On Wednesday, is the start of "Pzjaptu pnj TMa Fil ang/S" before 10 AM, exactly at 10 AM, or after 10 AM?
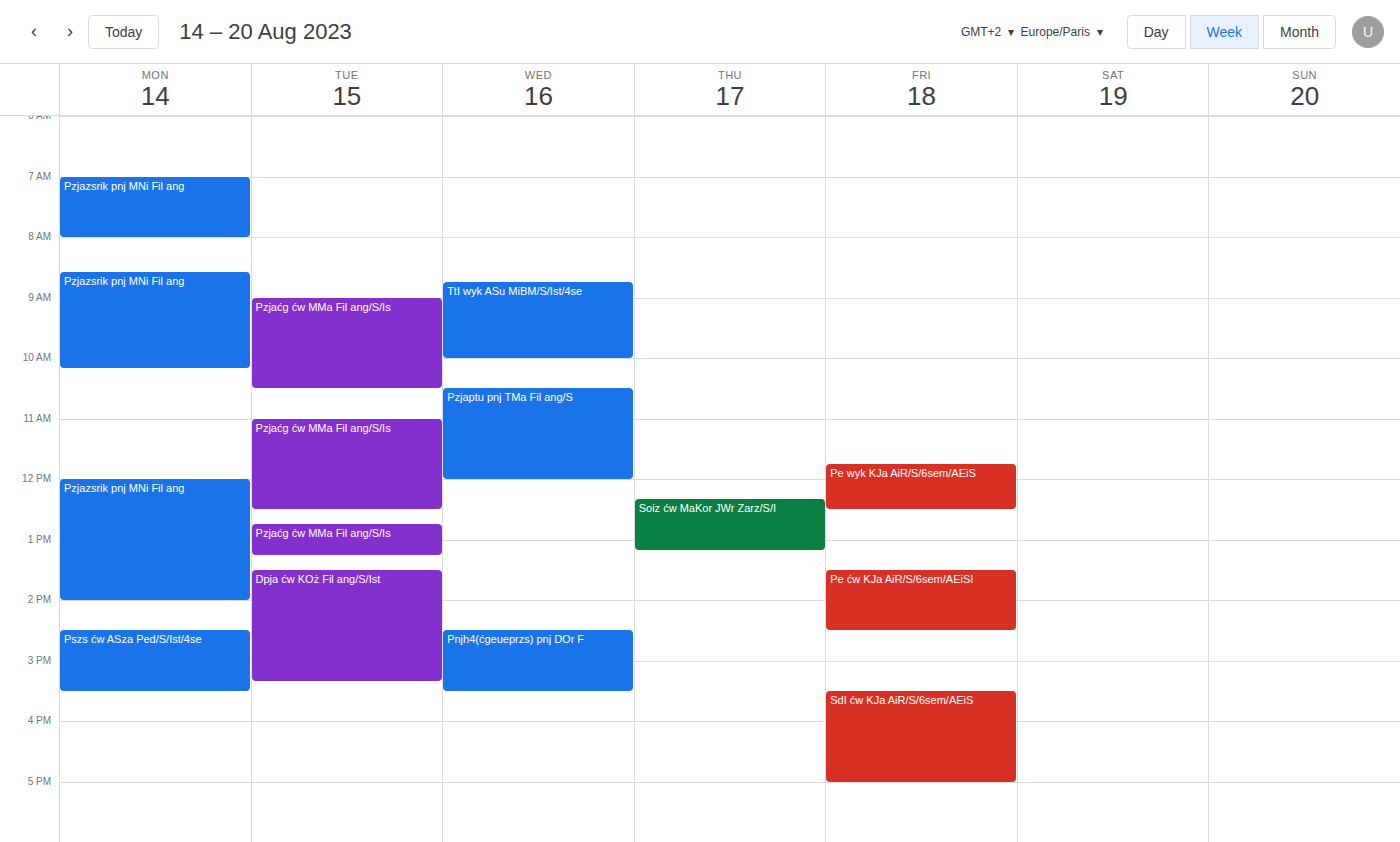
10:30 AM -- after 10 AM, 30 minutes below the 10 AM line.